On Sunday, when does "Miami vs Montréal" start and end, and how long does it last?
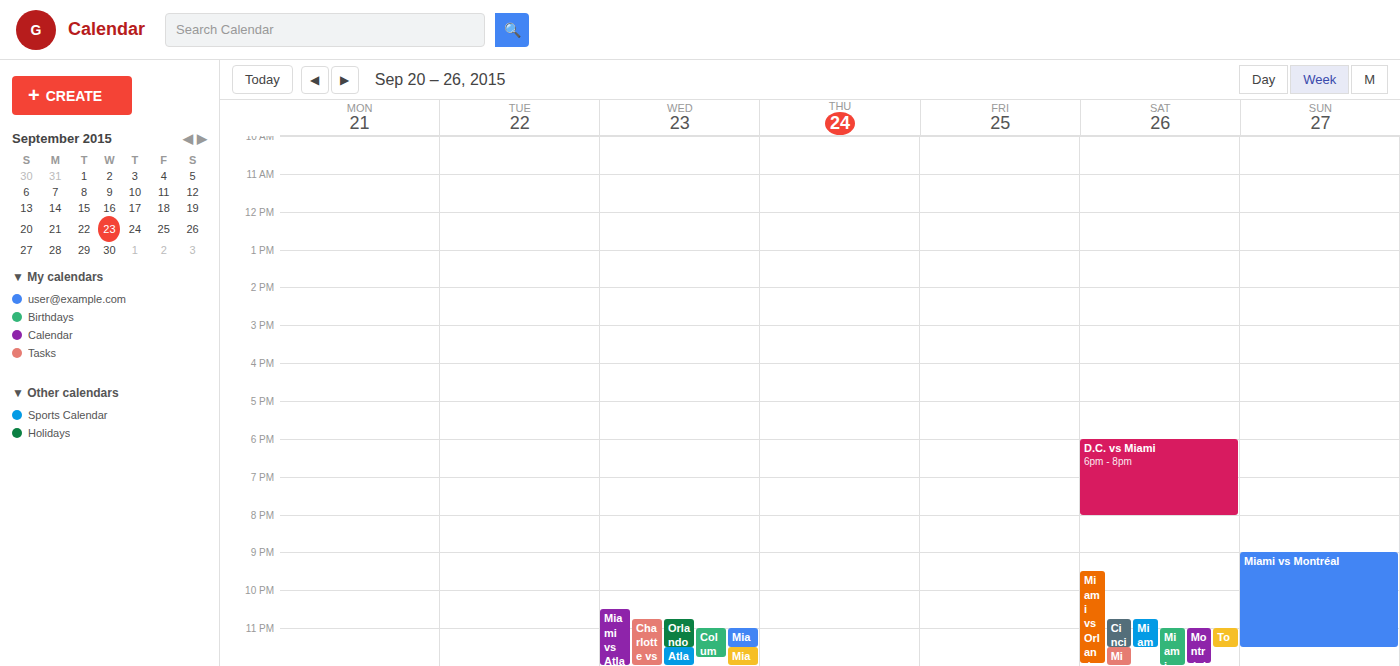
9:00 PM to 11:30 PM, 2 hours 30 minutes